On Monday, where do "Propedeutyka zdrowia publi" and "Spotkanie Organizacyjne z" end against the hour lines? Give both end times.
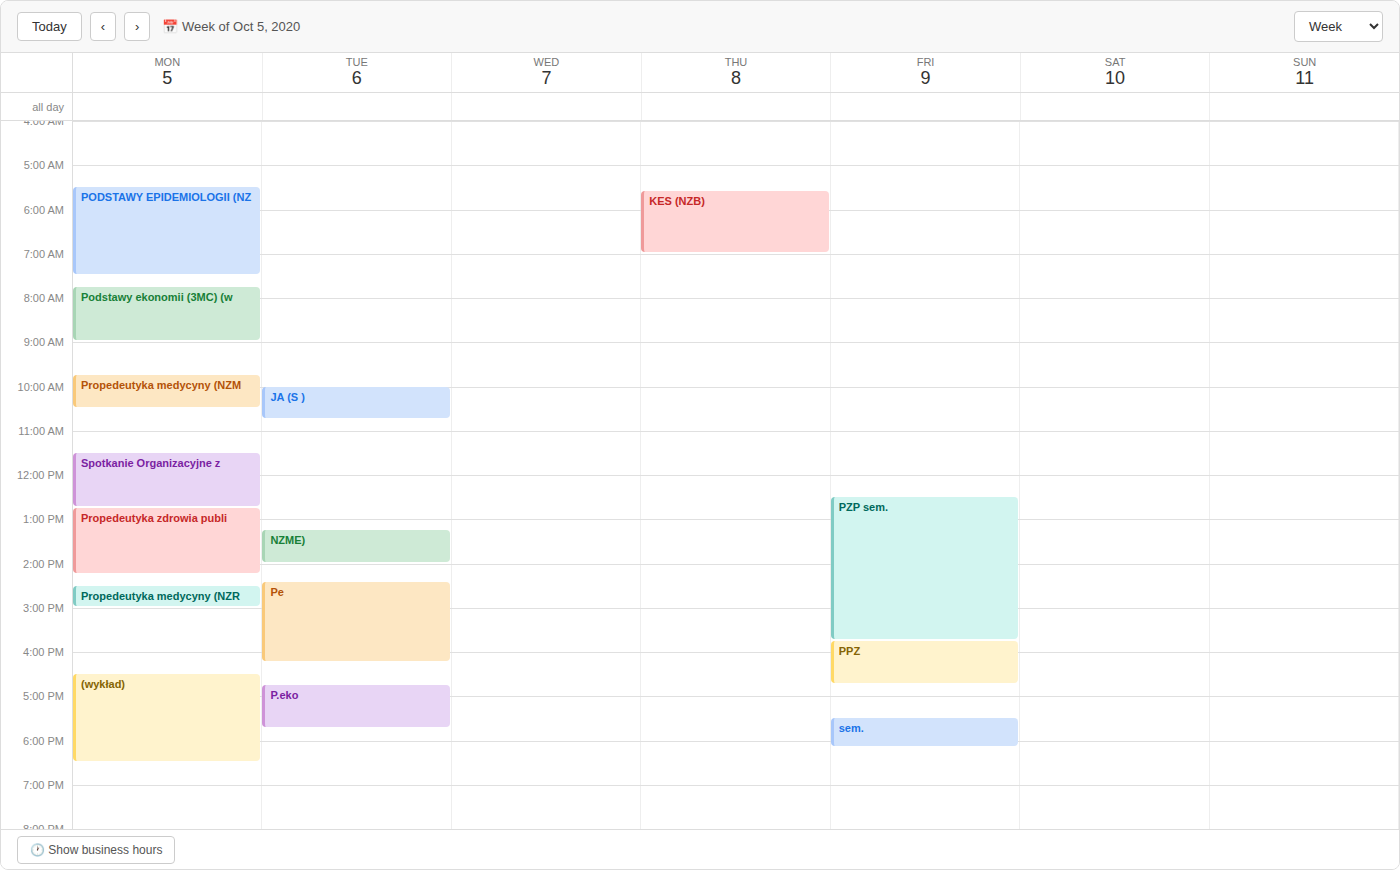
"Propedeutyka zdrowia publi": 2:15 PM, neither: a quarter of the way from the 2 PM line to the 3 PM line. "Spotkanie Organizacyjne z": 12:45 PM, neither: three quarters of the way from the 12 PM line to the 1 PM line.